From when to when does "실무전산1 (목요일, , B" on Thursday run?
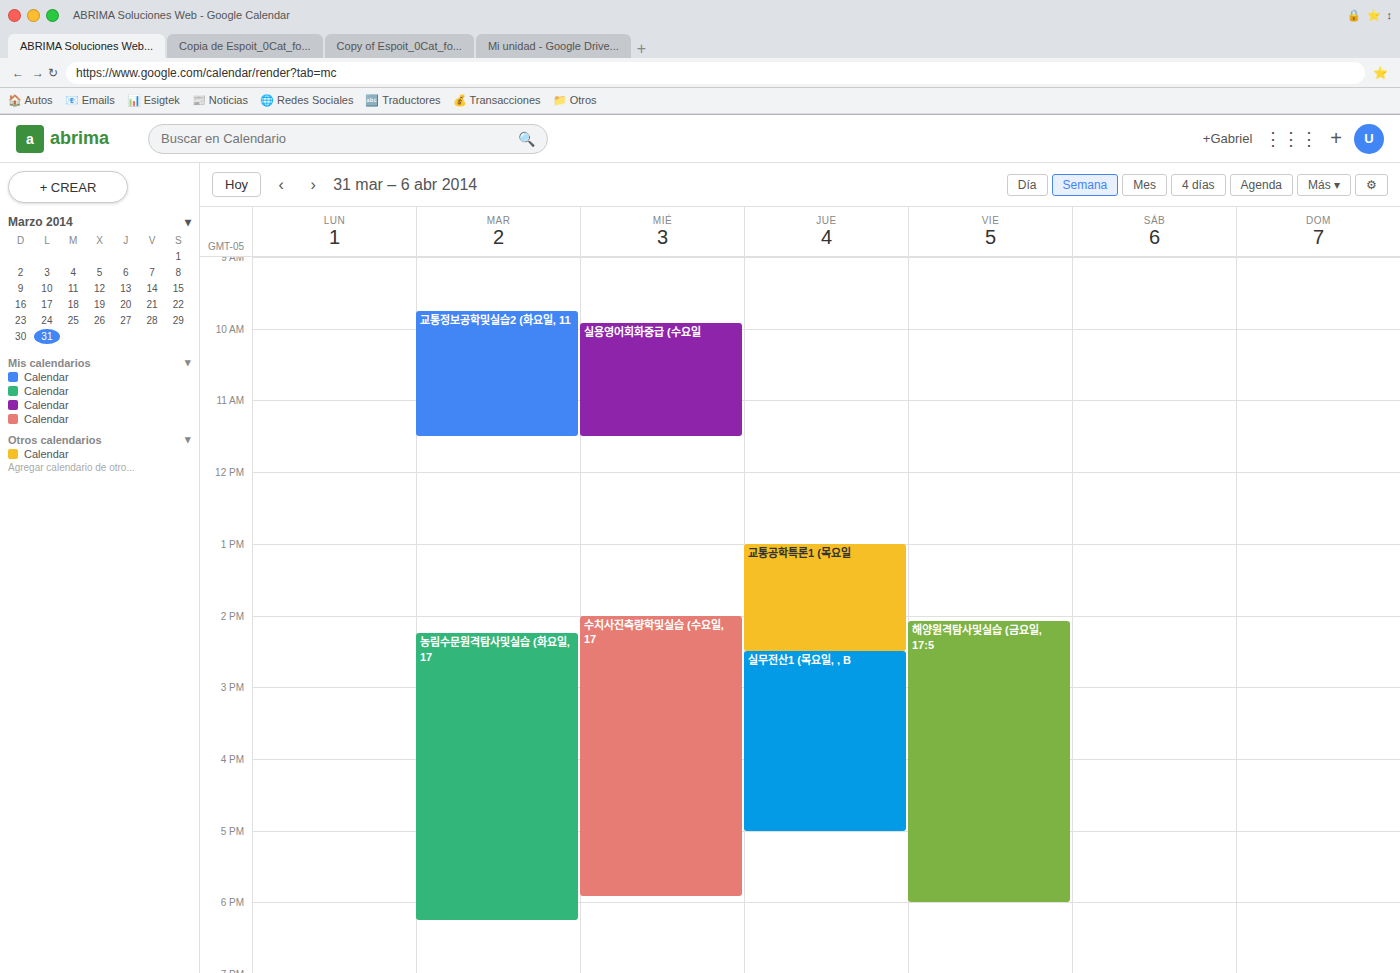
2:30 PM to 5:00 PM